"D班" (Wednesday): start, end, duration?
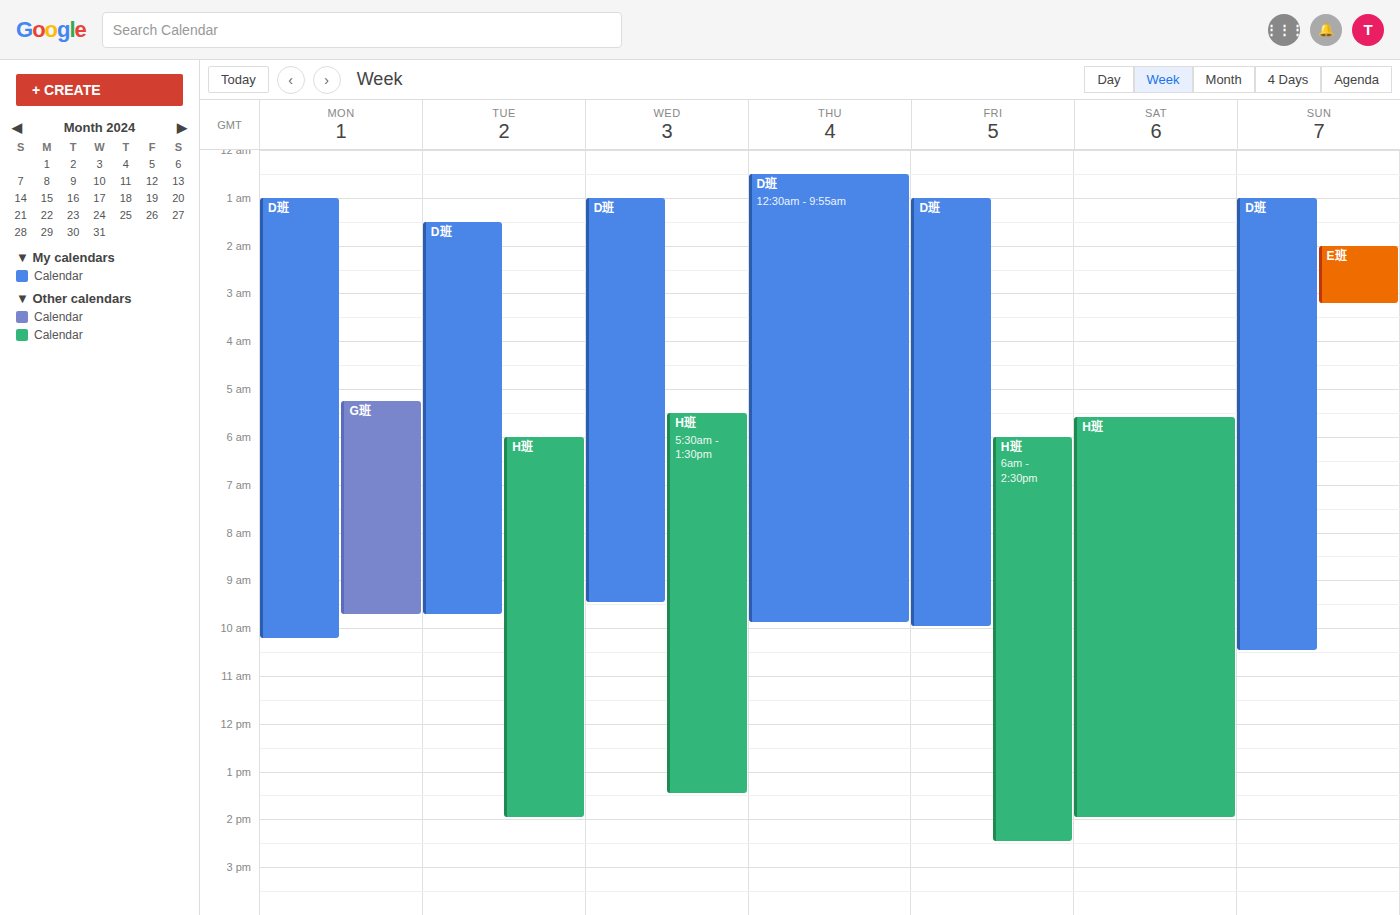
01:00 to 09:30, 8 hours 30 minutes